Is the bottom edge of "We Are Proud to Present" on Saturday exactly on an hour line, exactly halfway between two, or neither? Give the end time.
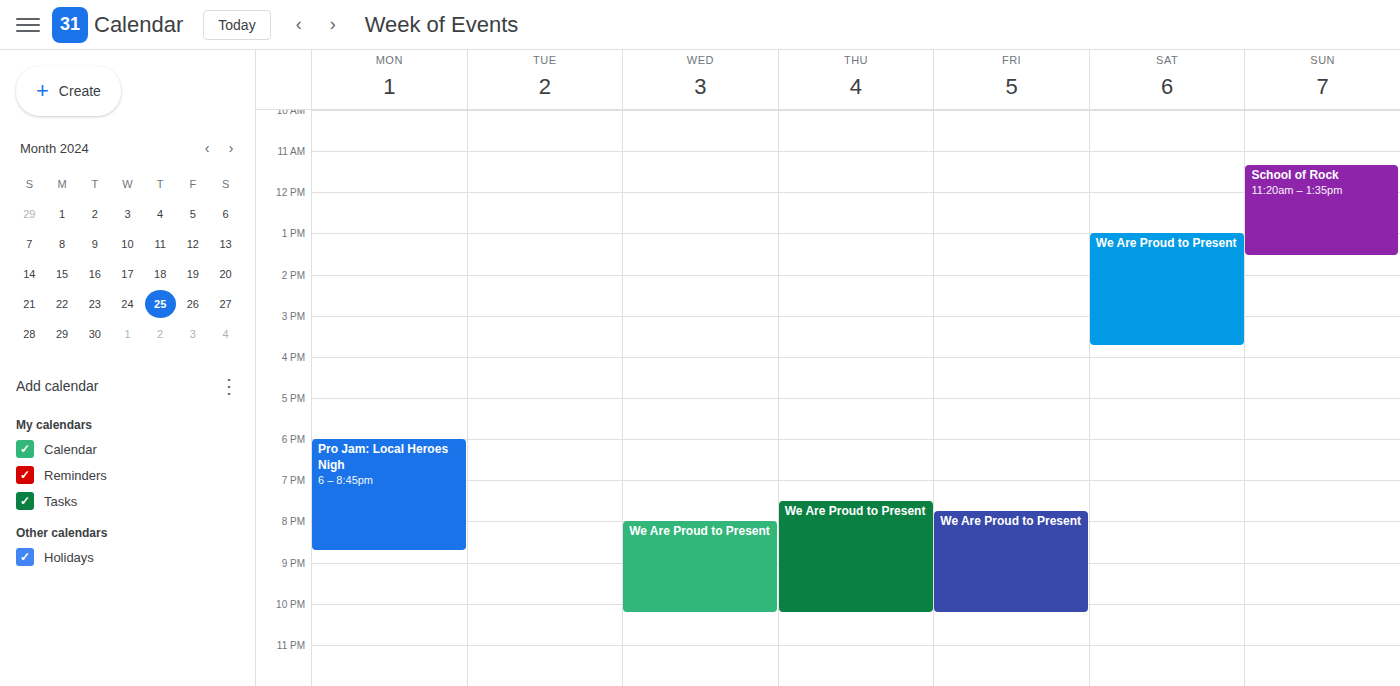
3:45 PM -- neither: three quarters of the way from the 3 PM line to the 4 PM line.